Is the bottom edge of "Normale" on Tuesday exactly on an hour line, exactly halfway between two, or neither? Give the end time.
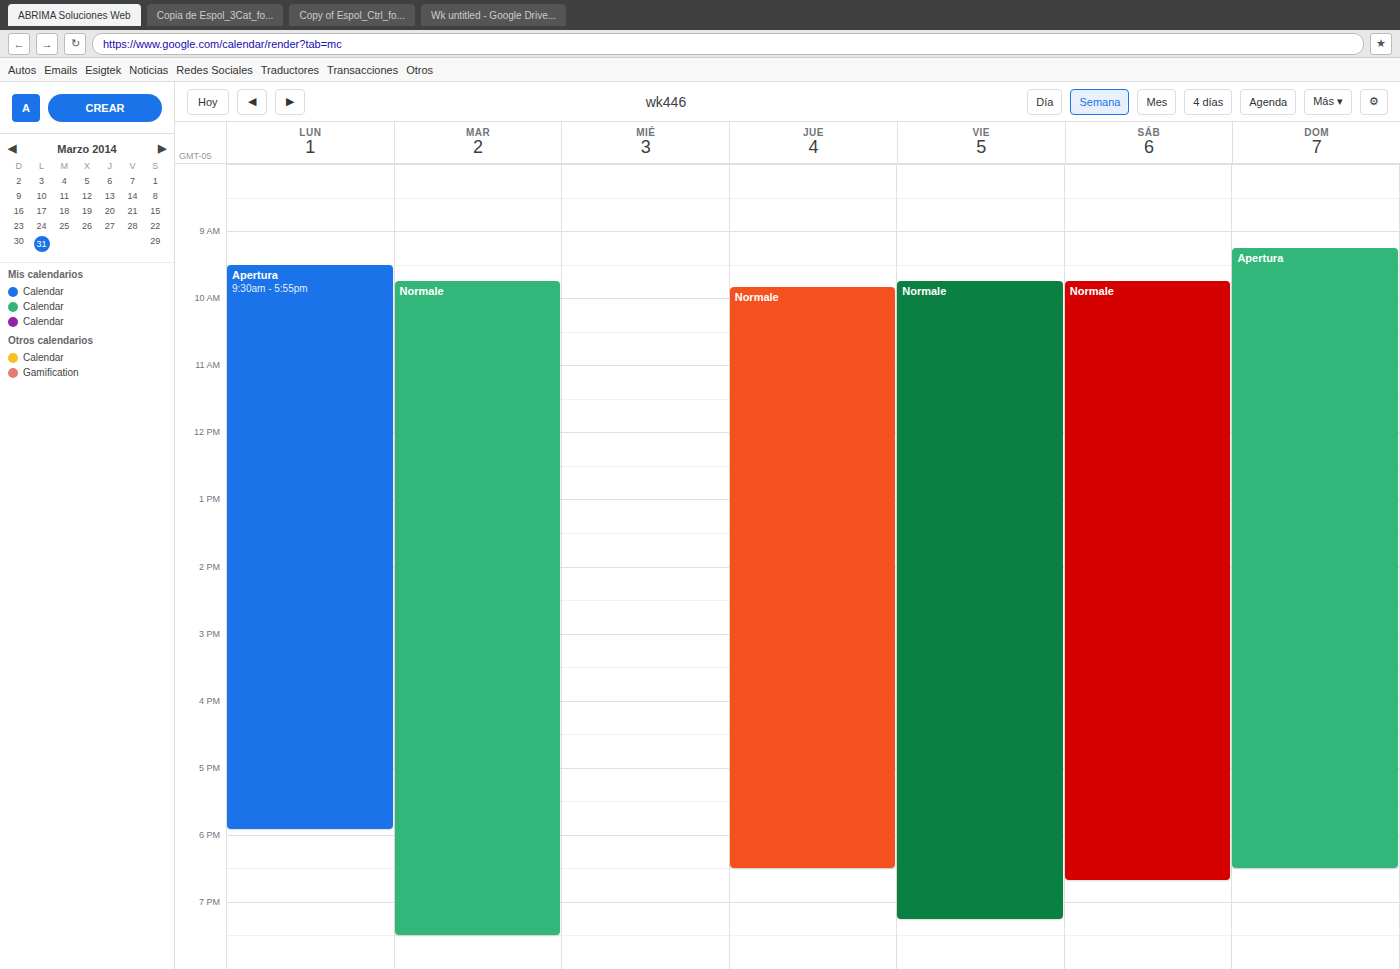
7:30 PM -- halfway between the 7 PM and 8 PM lines.